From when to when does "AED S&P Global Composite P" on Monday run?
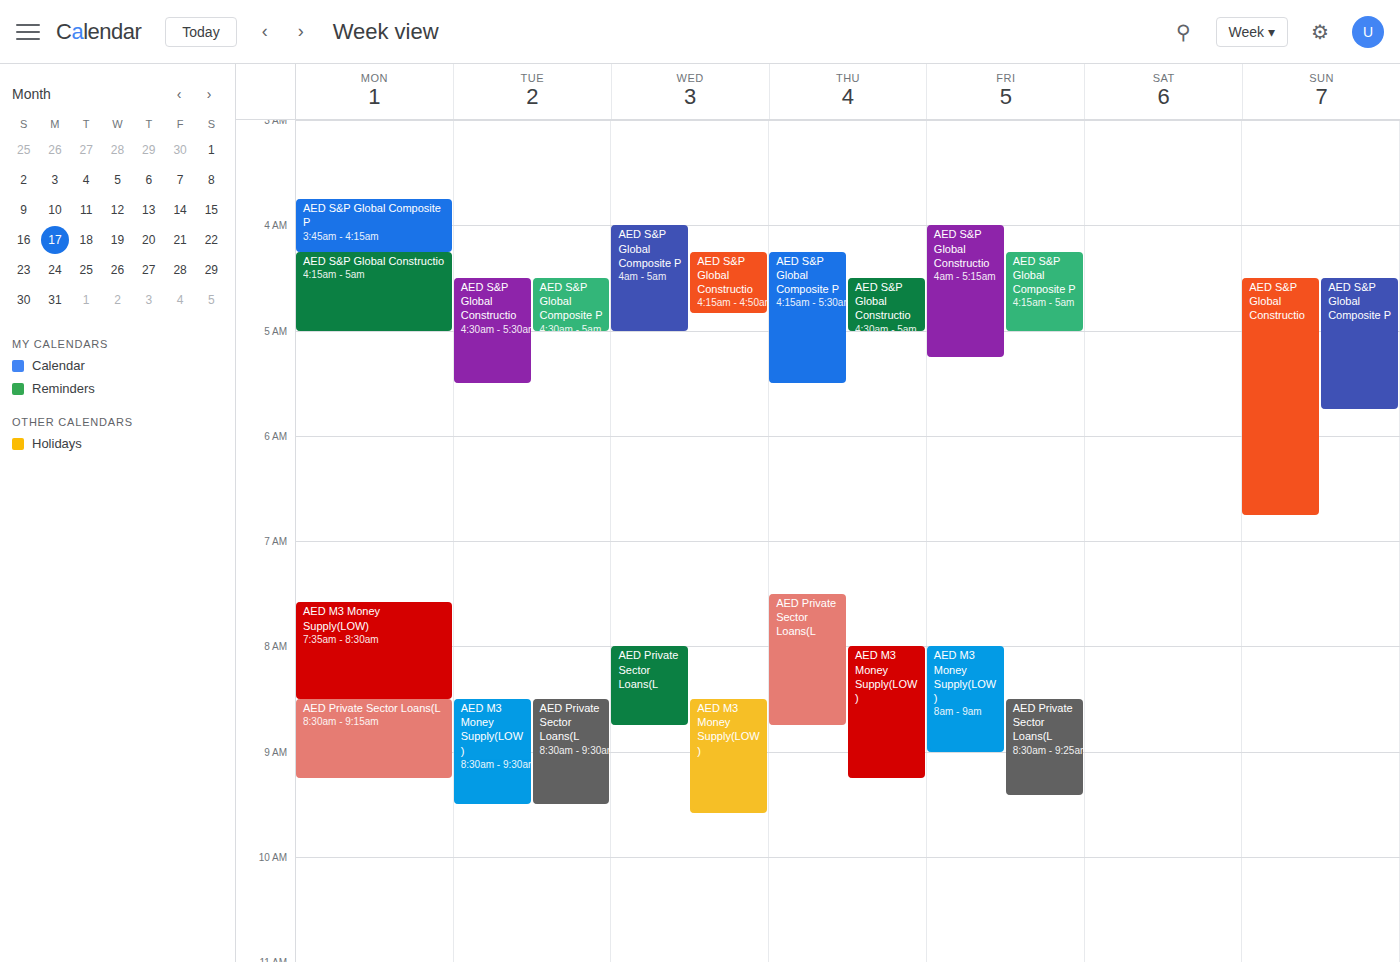
3:45 AM to 4:15 AM